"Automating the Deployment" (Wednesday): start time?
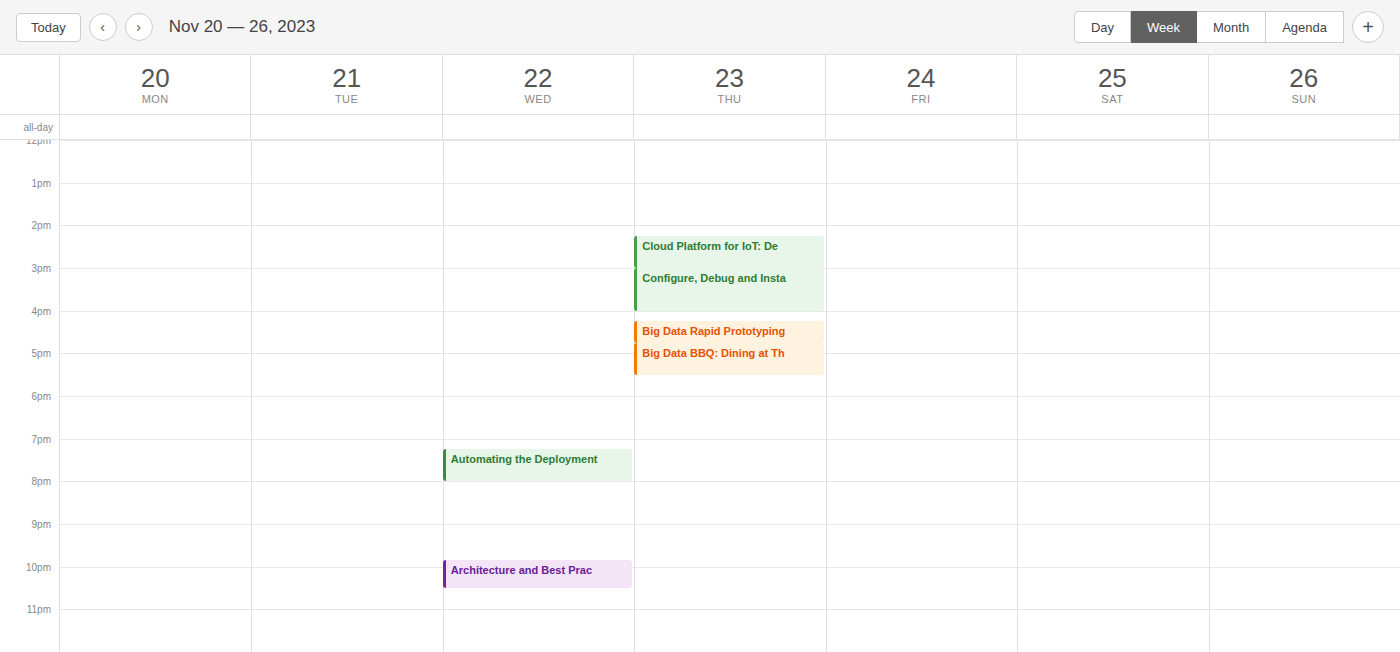
7:15 PM